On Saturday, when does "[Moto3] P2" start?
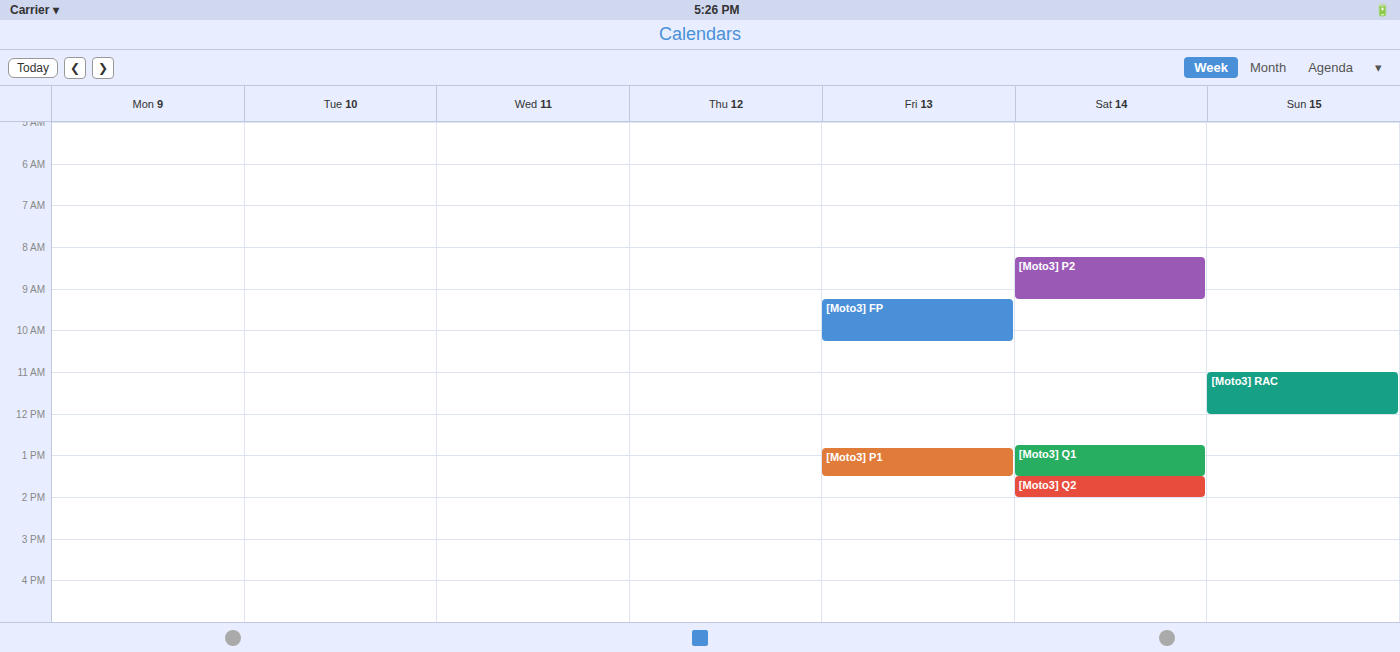
8:15 AM